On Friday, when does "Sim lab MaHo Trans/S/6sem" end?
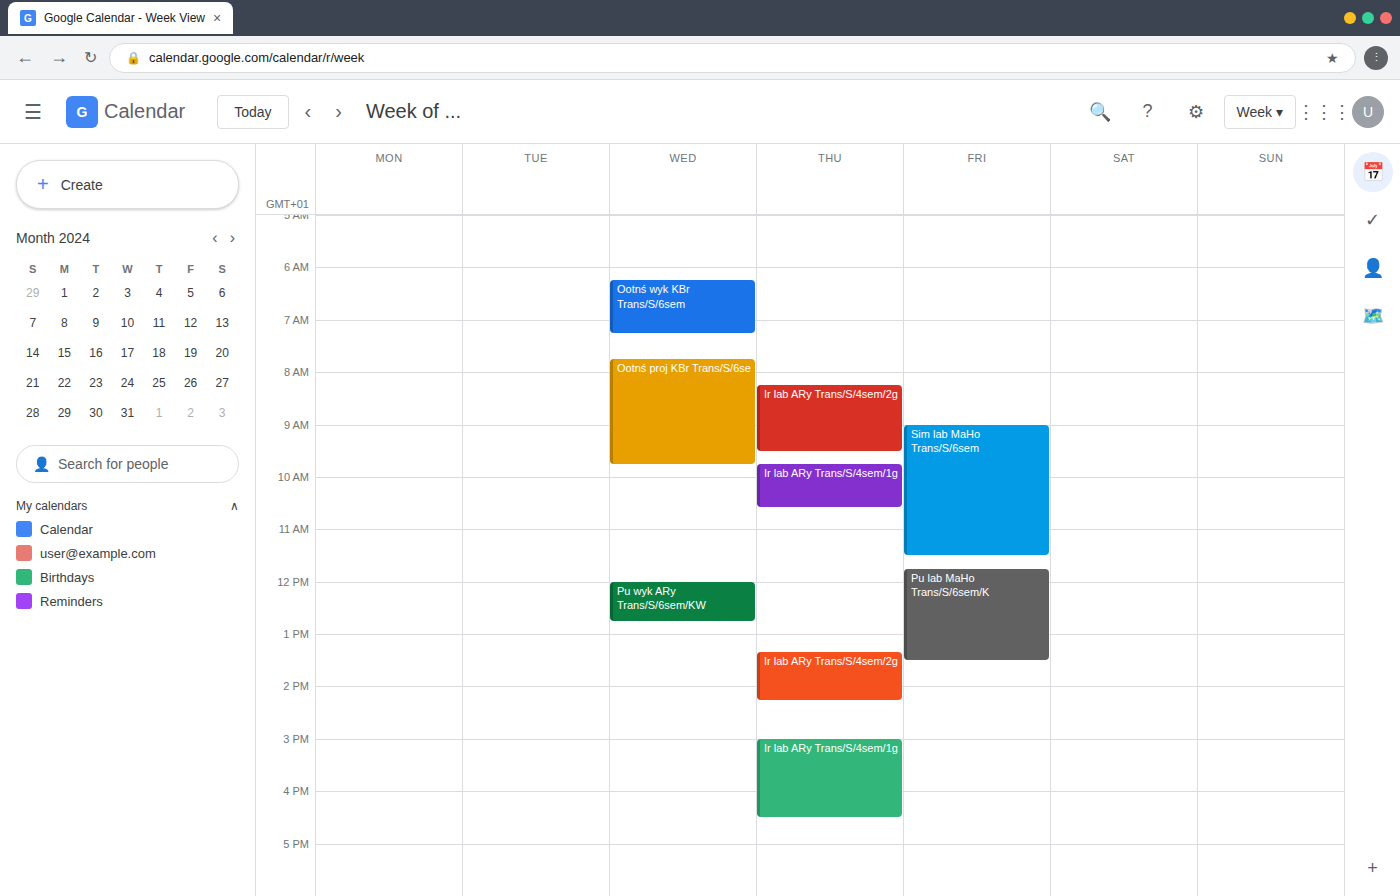
11:30 AM